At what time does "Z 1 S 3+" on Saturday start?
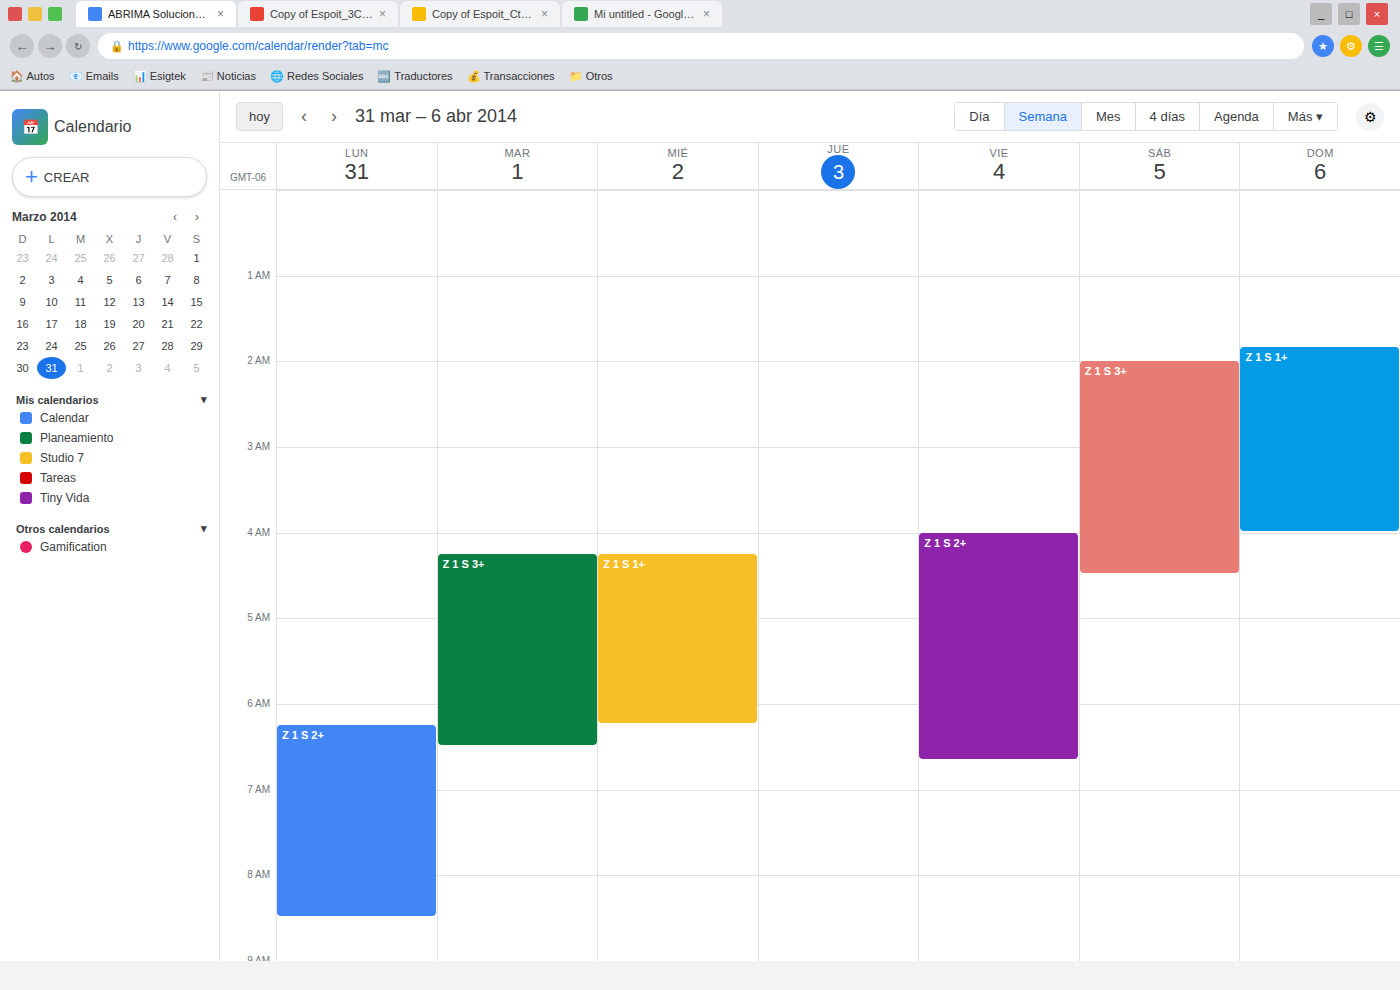
2:00 AM